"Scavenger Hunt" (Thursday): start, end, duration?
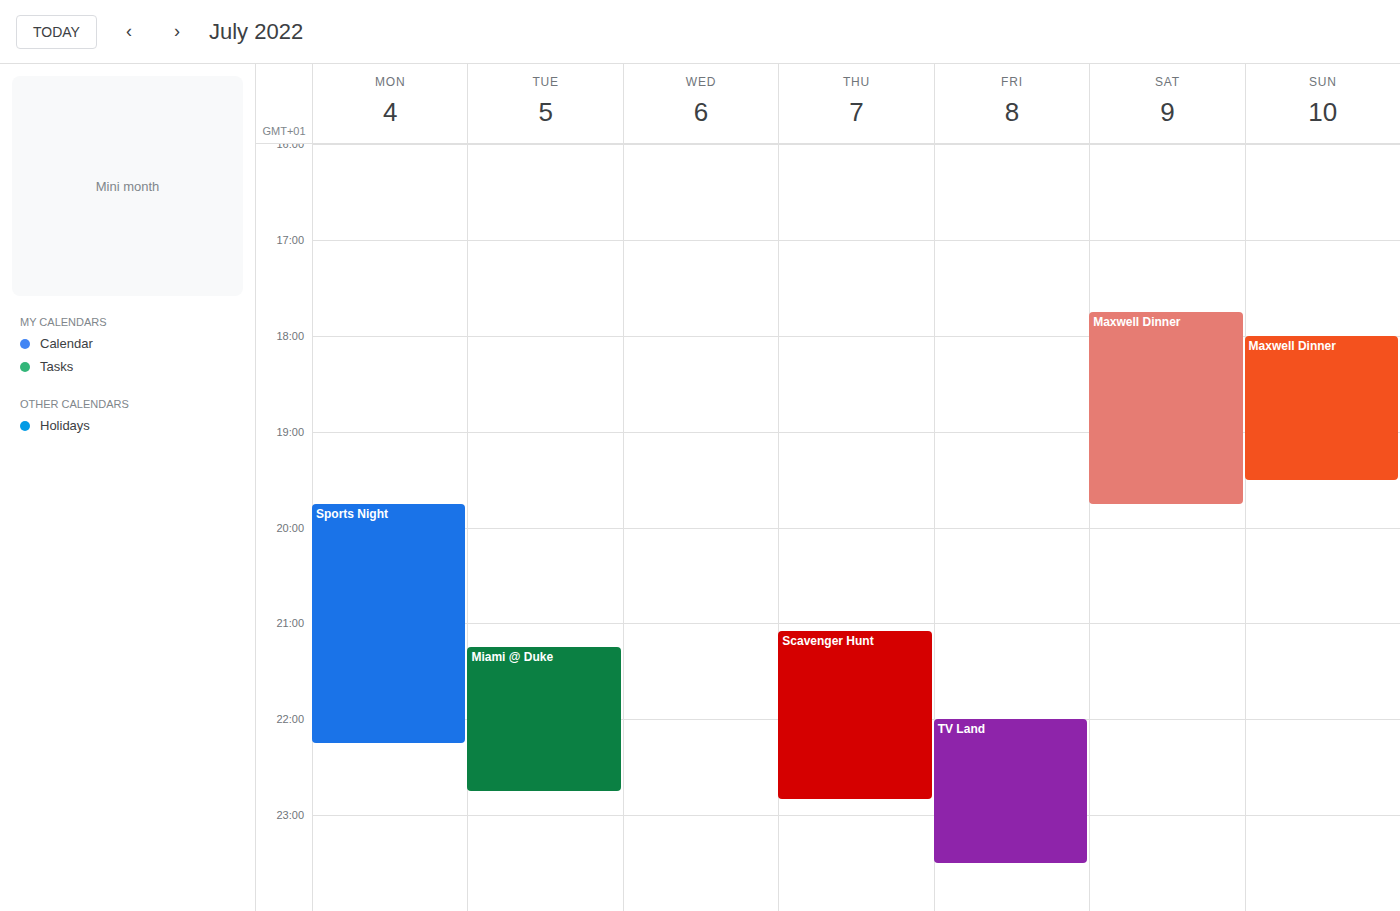
9:05 PM to 10:50 PM, 1 hour 45 minutes